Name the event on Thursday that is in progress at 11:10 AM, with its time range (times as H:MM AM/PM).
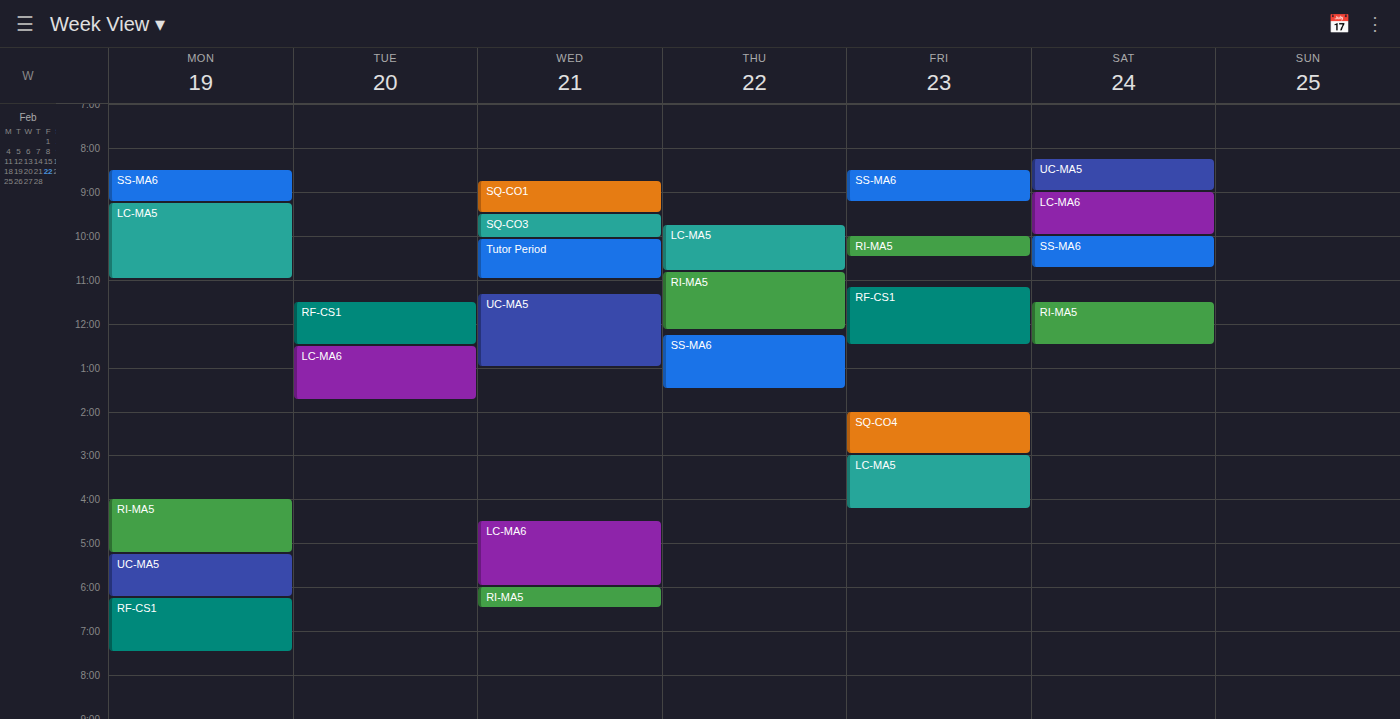
"RI-MA5", 10:50 AM to 12:10 PM